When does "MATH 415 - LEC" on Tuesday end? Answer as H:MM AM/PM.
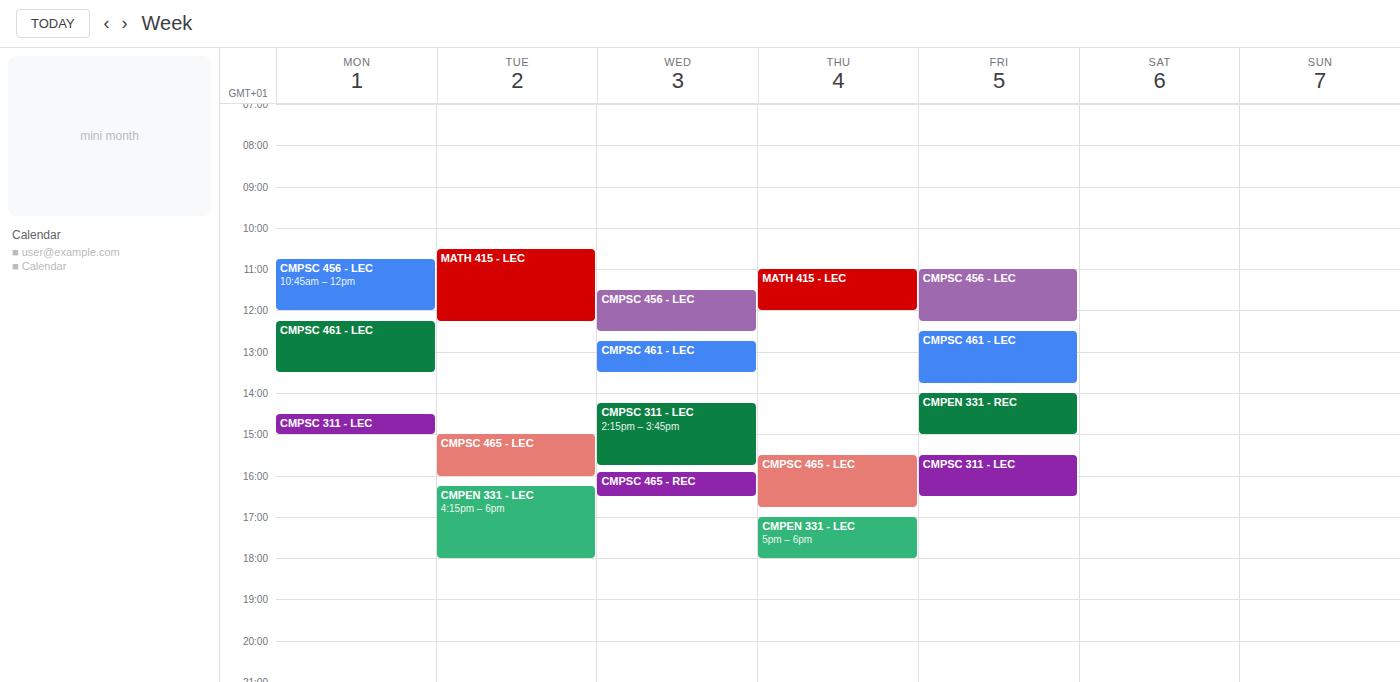
12:15 PM